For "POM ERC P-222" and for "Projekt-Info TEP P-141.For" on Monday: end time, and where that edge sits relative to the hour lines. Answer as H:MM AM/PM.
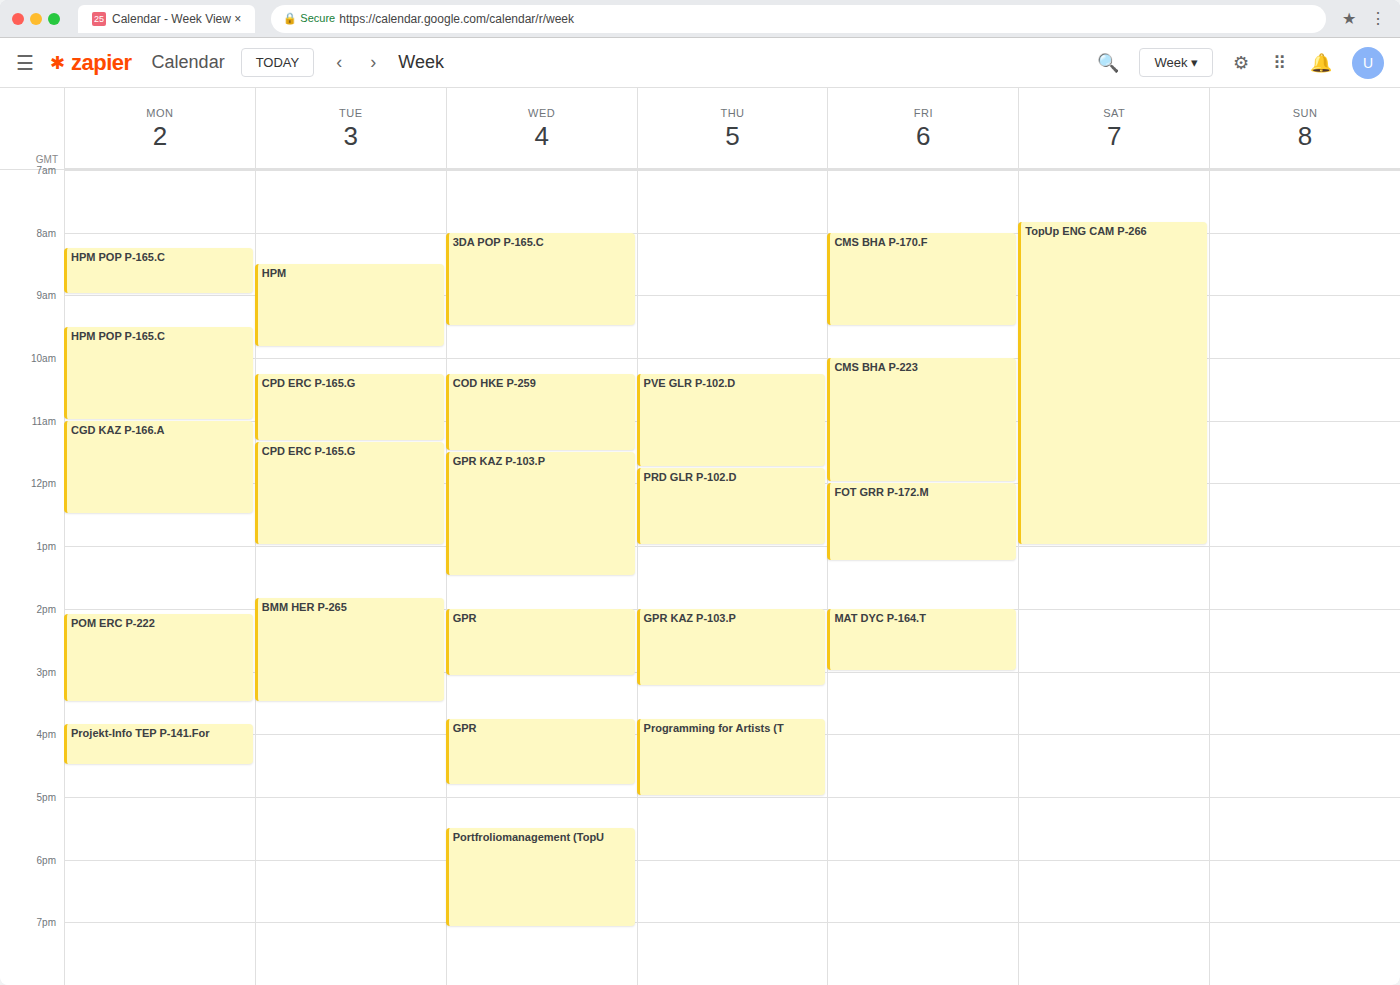
"POM ERC P-222": 3:30 PM, halfway between the 3 PM and 4 PM lines. "Projekt-Info TEP P-141.For": 4:30 PM, halfway between the 4 PM and 5 PM lines.